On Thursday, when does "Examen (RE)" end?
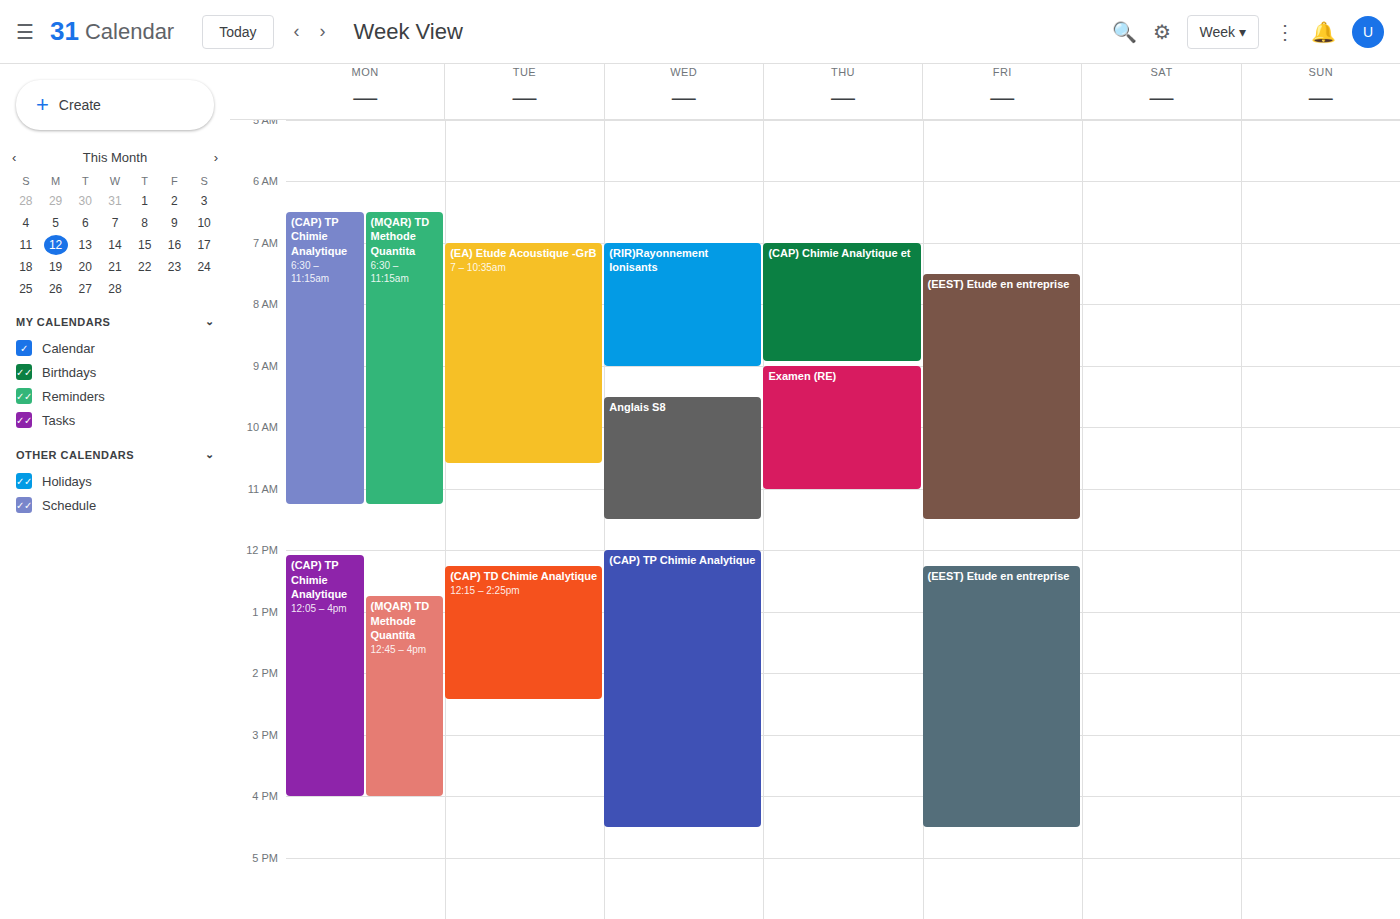
11:00